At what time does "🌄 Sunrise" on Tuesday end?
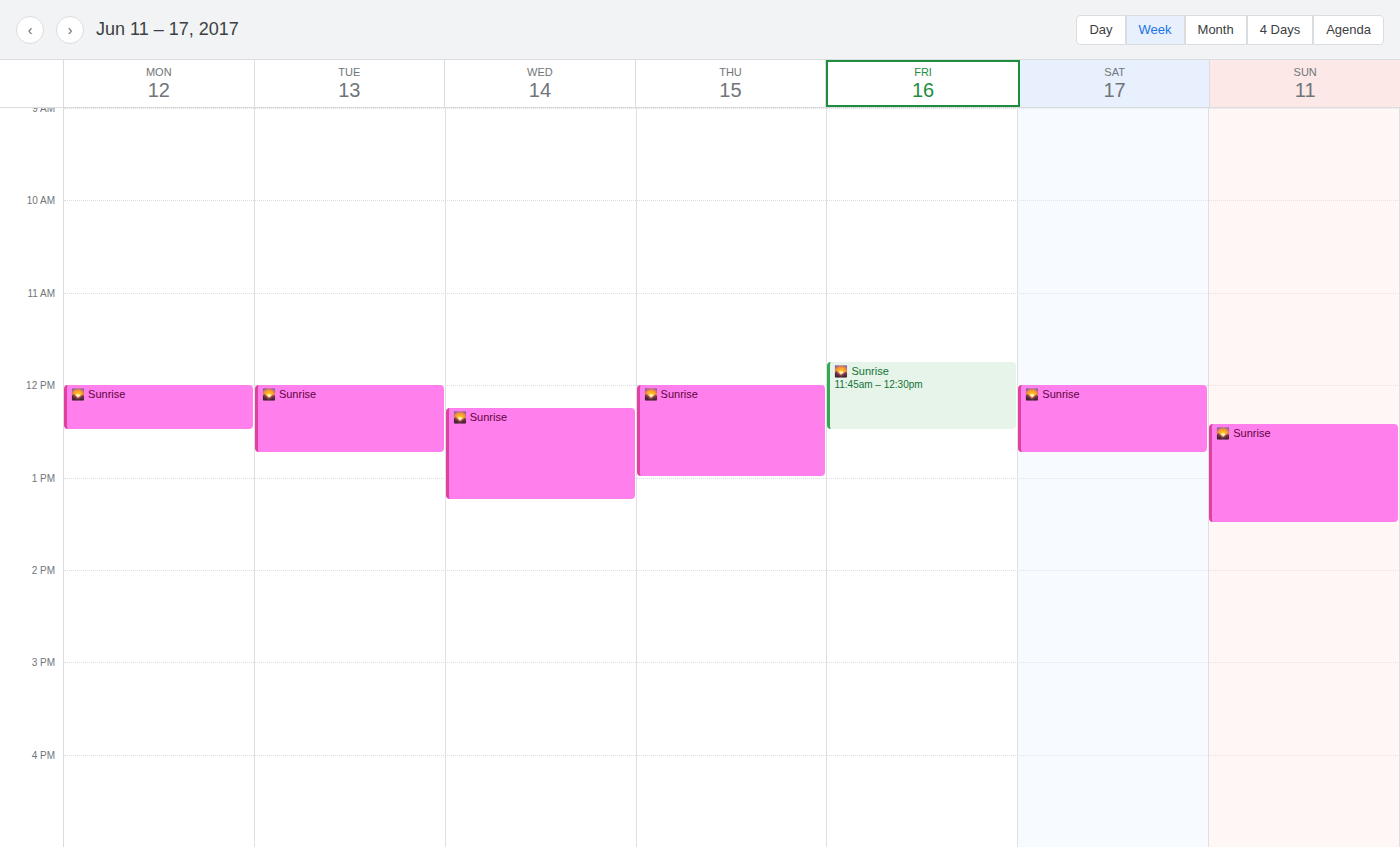
12:45 PM